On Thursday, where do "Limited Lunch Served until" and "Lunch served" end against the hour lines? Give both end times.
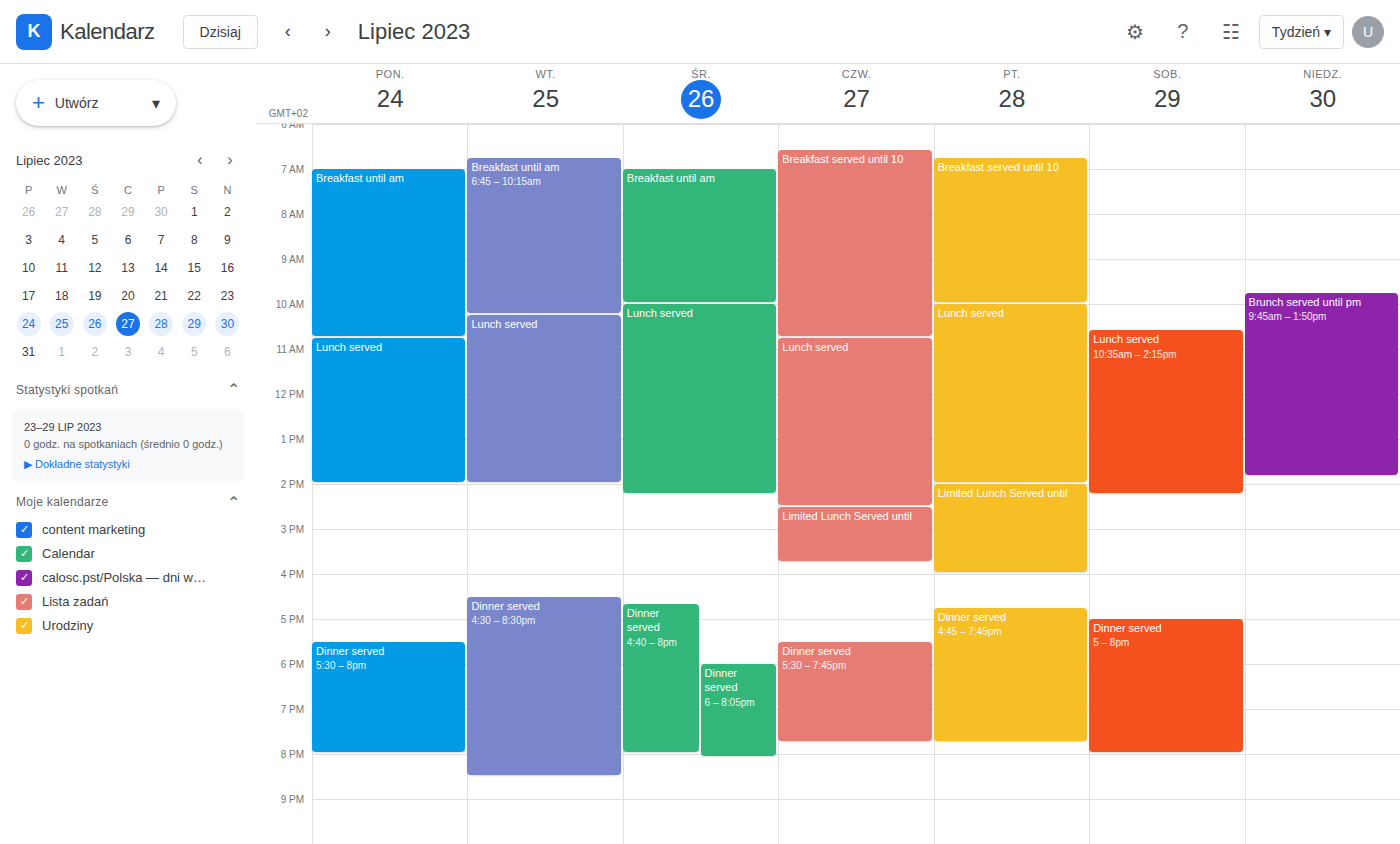
"Limited Lunch Served until": 3:45 PM, neither: three quarters of the way from the 3 PM line to the 4 PM line. "Lunch served": 2:30 PM, halfway between the 2 PM and 3 PM lines.